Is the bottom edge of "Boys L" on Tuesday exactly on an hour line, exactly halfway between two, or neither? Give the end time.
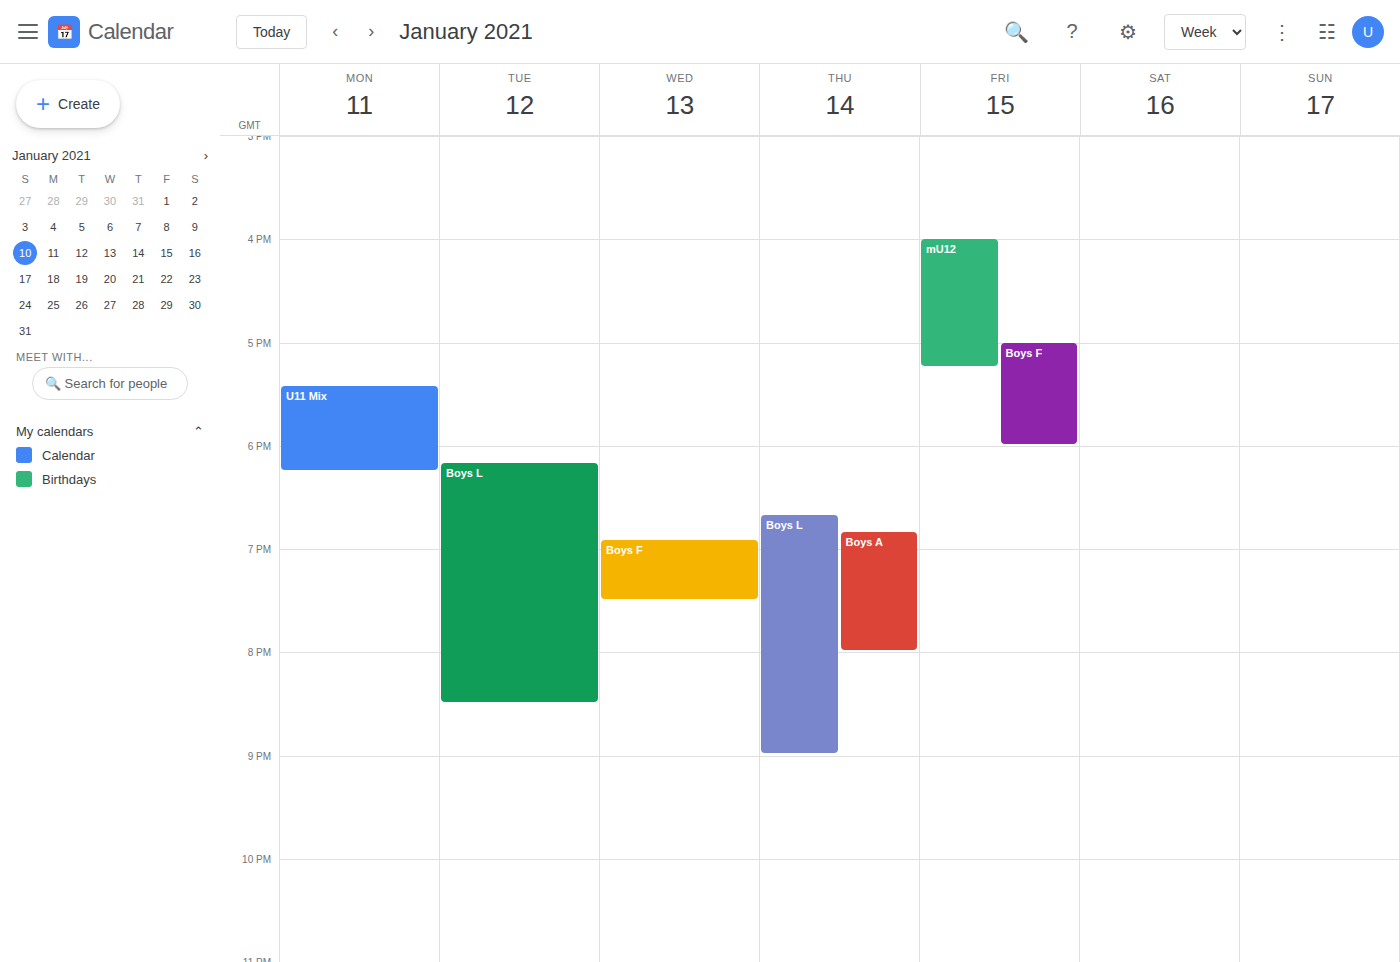
8:30 PM -- halfway between the 8 PM and 9 PM lines.